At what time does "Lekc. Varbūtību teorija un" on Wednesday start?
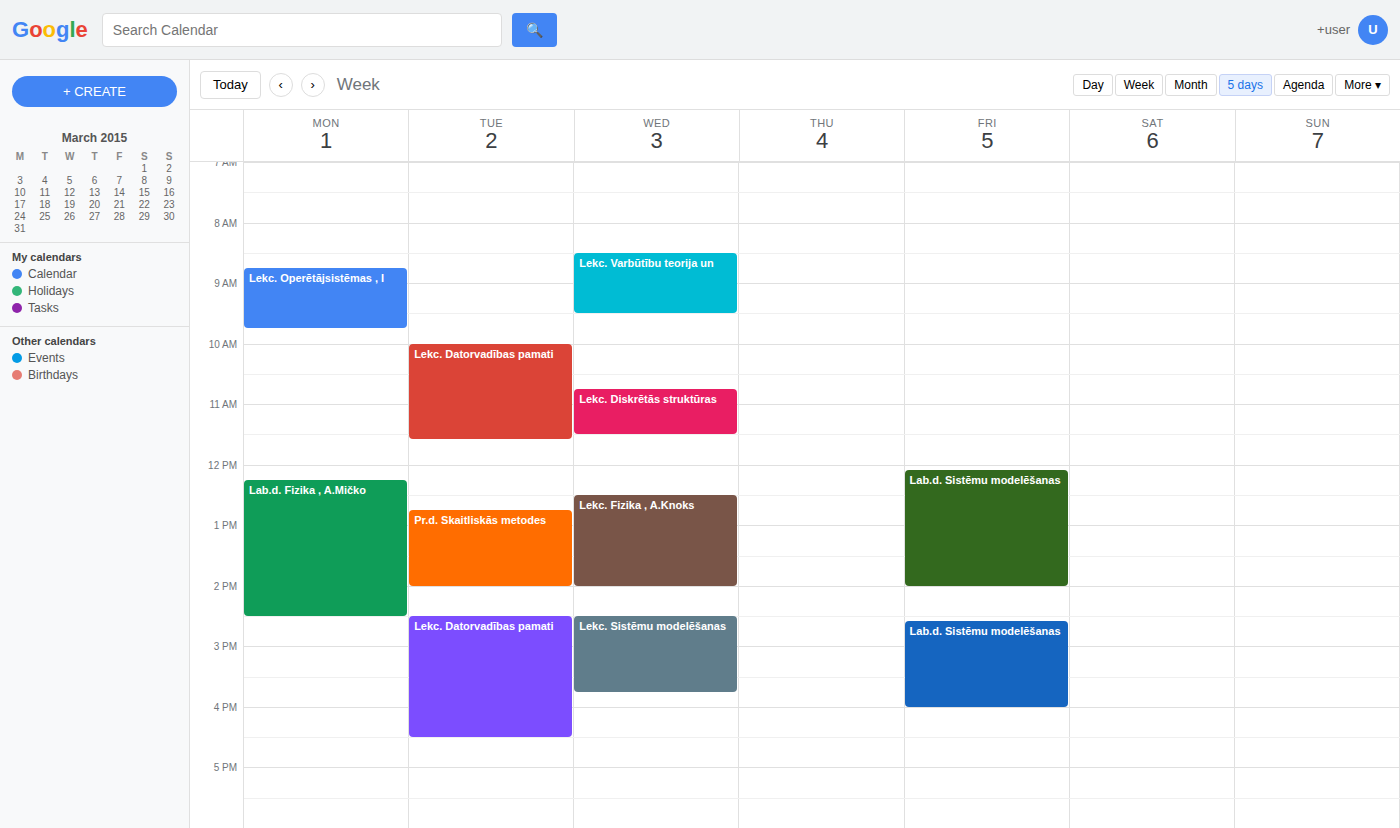
8:30 AM